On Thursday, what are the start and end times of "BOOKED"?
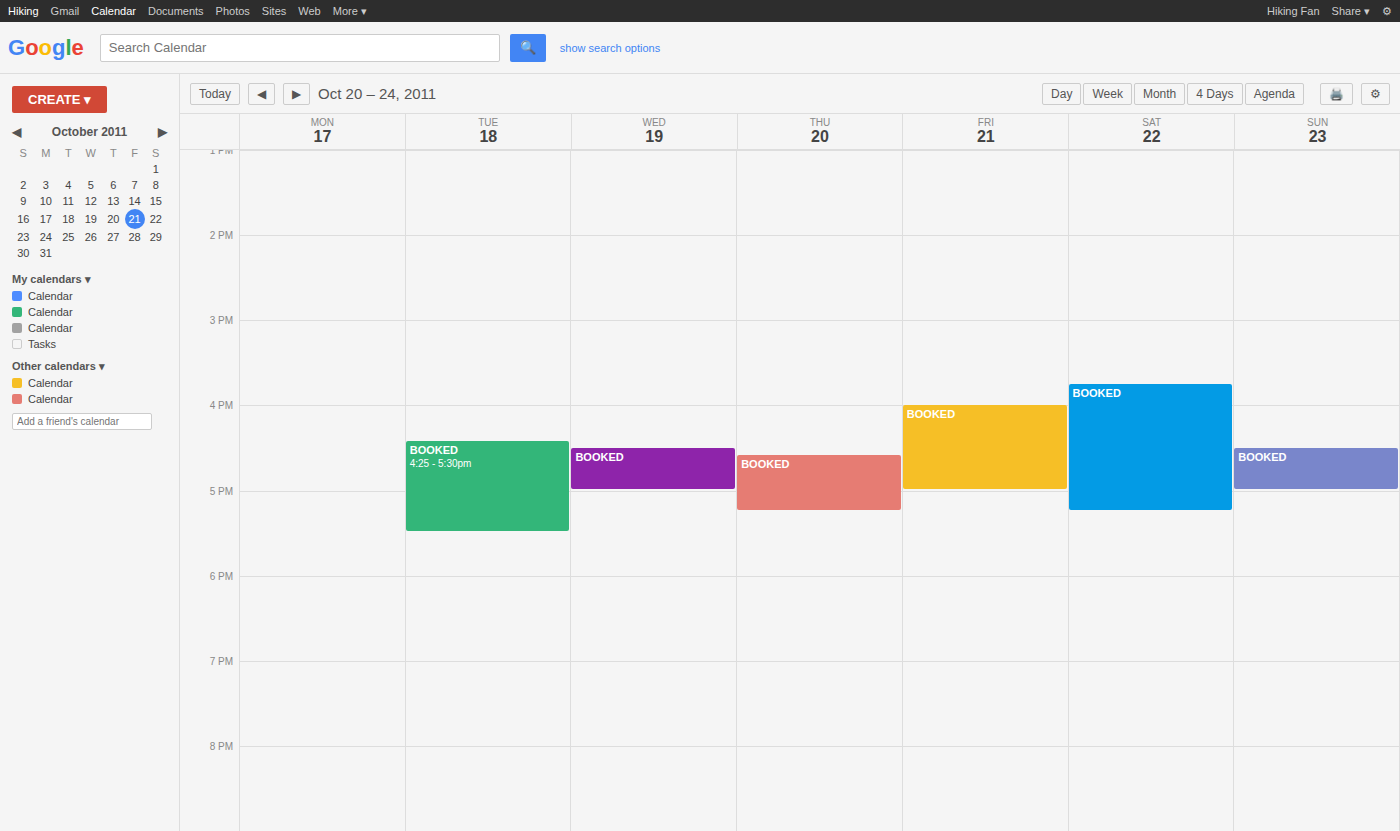
4:35 PM to 5:15 PM